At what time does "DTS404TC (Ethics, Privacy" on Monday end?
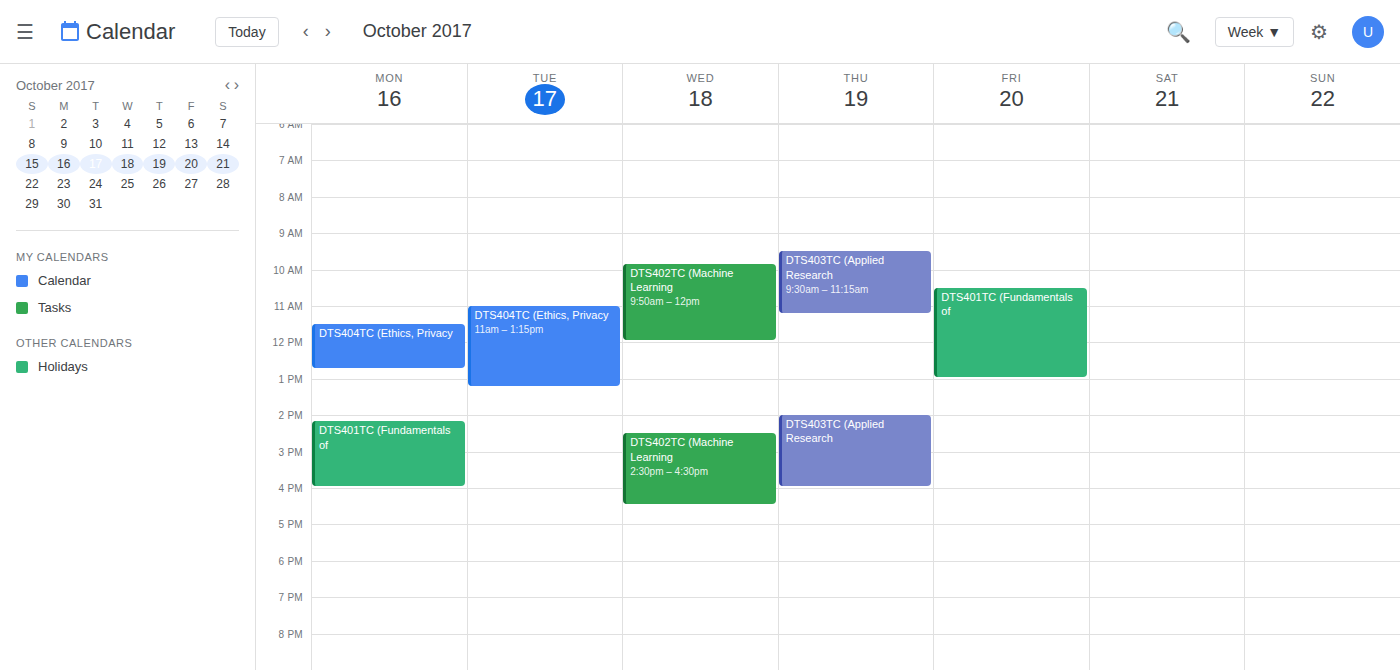
12:45 PM